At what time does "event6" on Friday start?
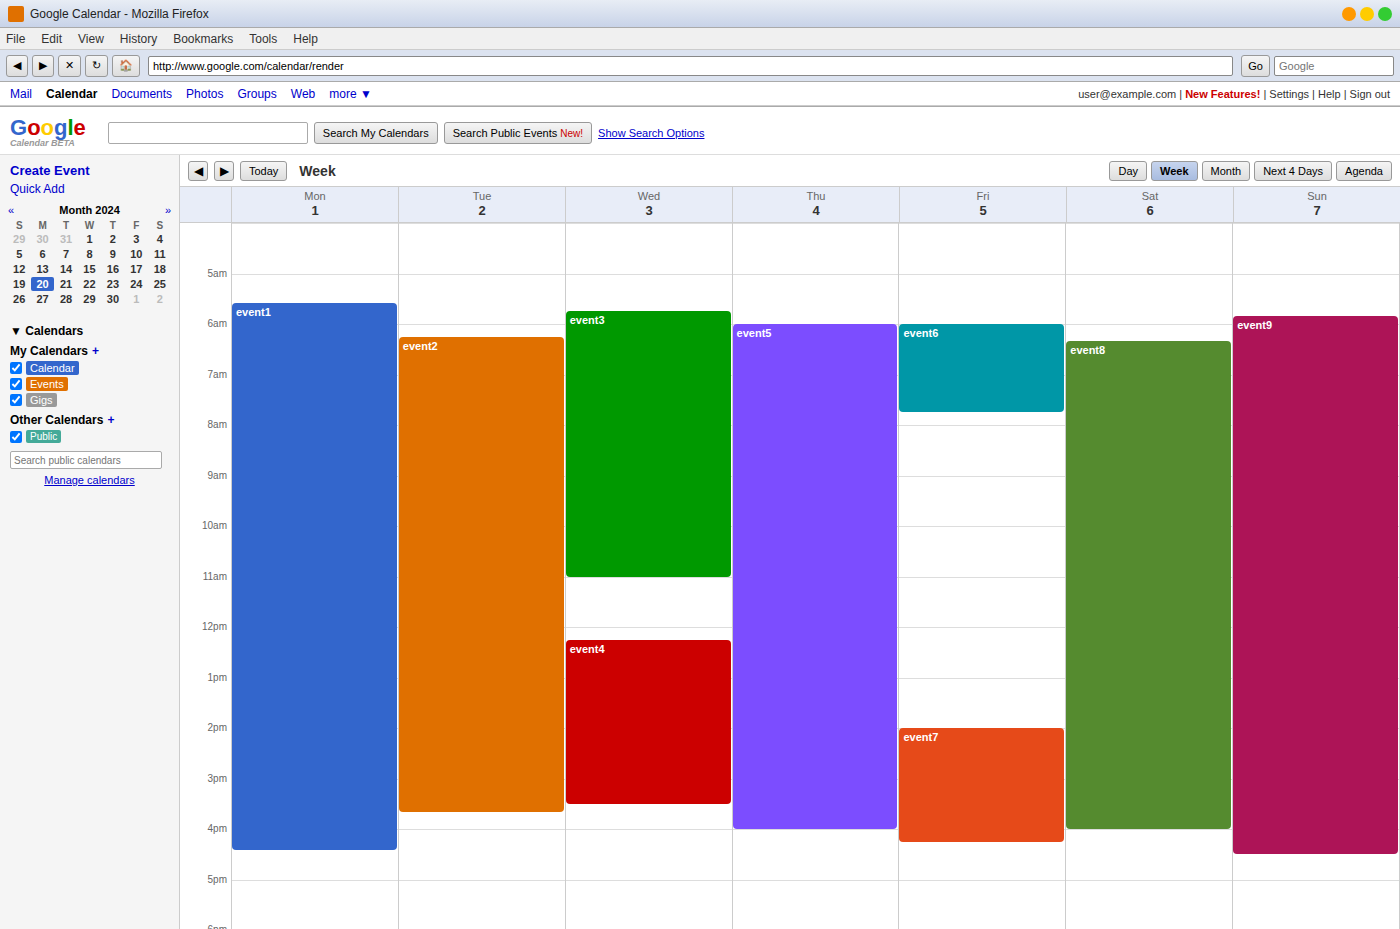
6:00 AM